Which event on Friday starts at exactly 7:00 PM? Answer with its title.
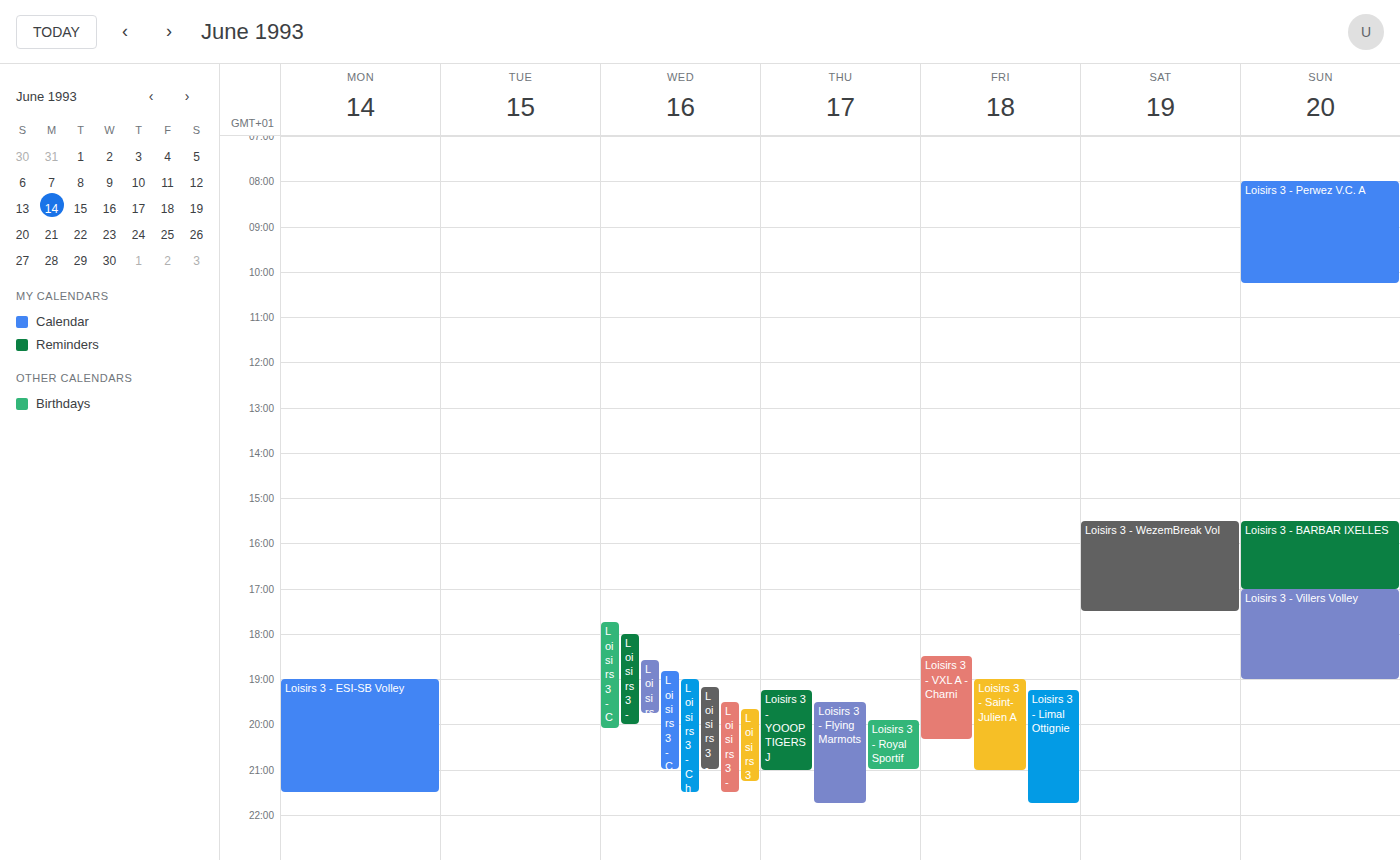
"Loisirs 3 - Saint-Julien A"